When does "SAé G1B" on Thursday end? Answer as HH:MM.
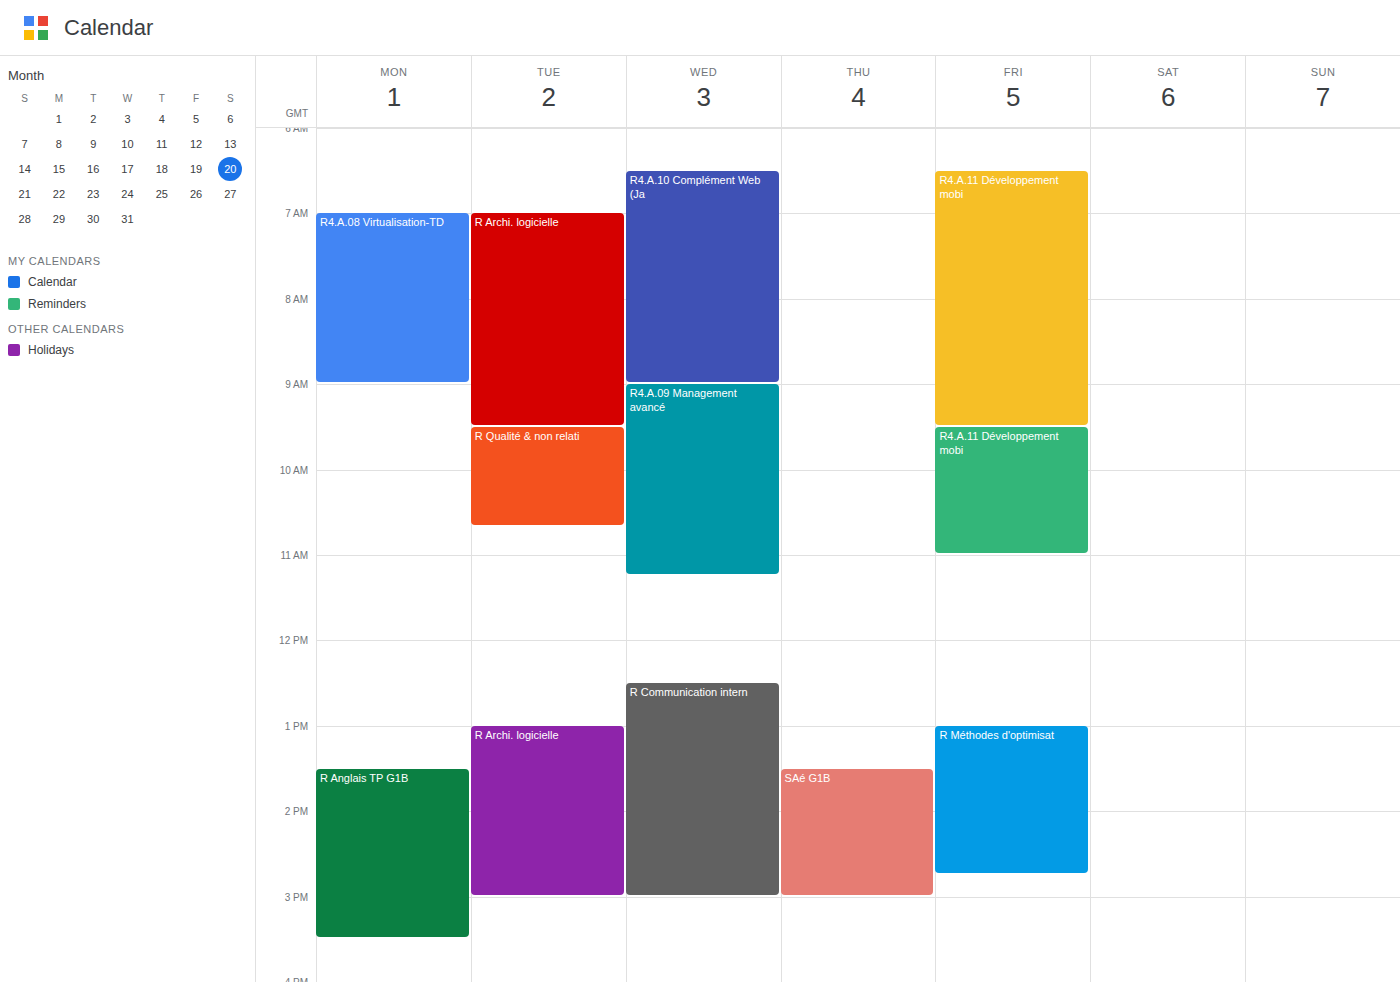
15:00